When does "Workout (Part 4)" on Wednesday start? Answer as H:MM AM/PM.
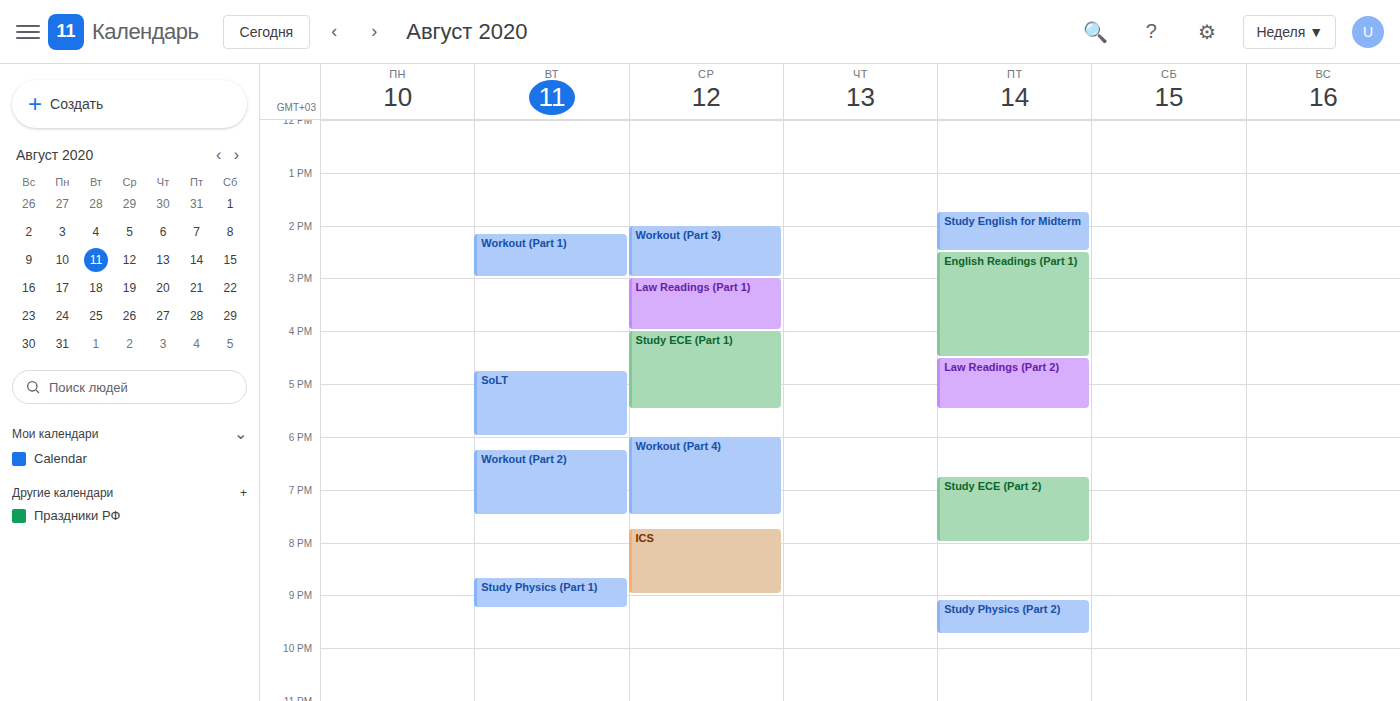
6:00 PM